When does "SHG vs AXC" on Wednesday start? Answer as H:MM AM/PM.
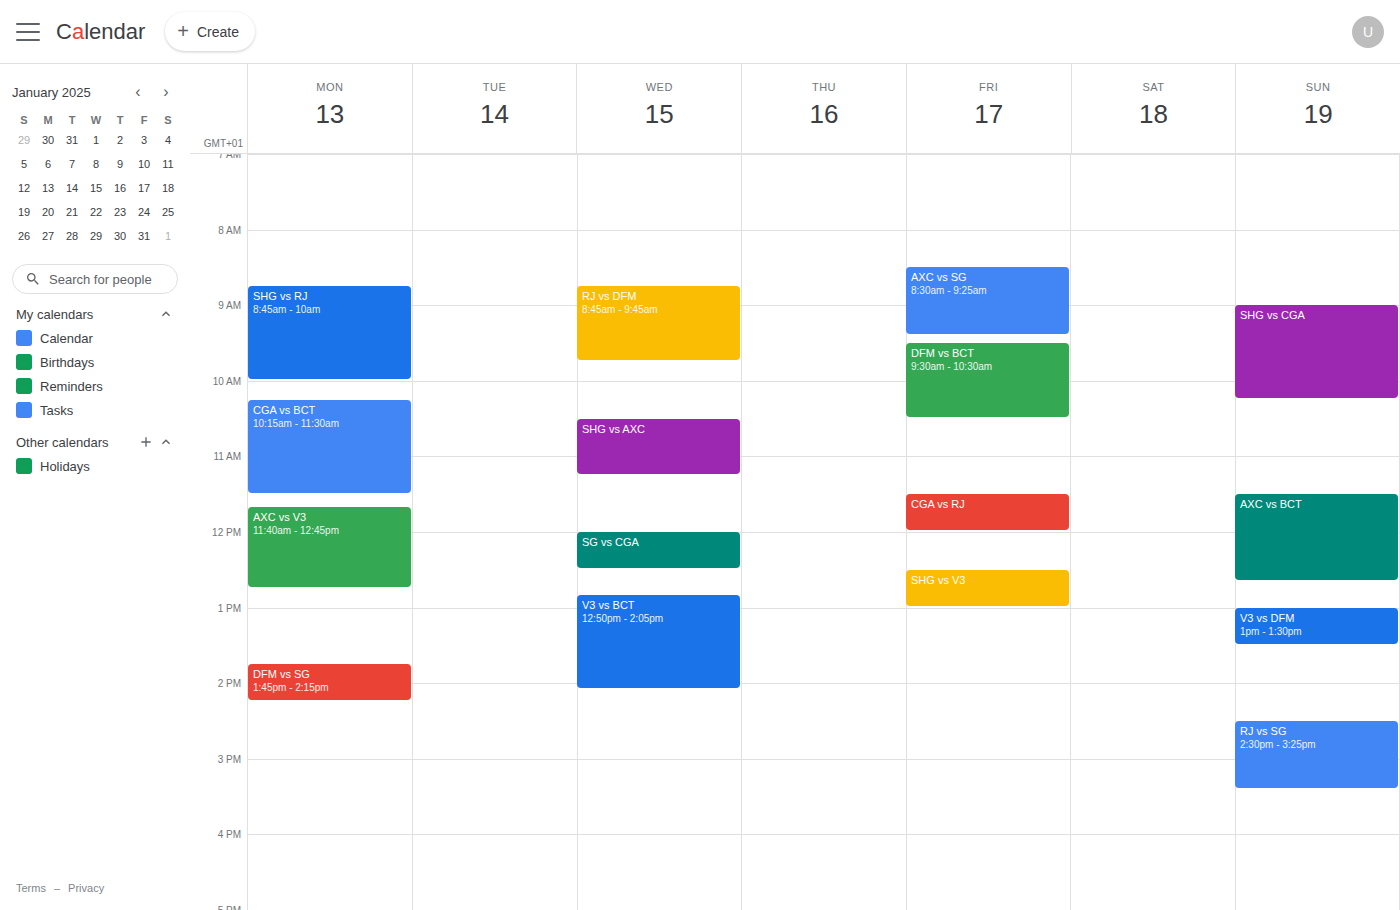
10:30 AM